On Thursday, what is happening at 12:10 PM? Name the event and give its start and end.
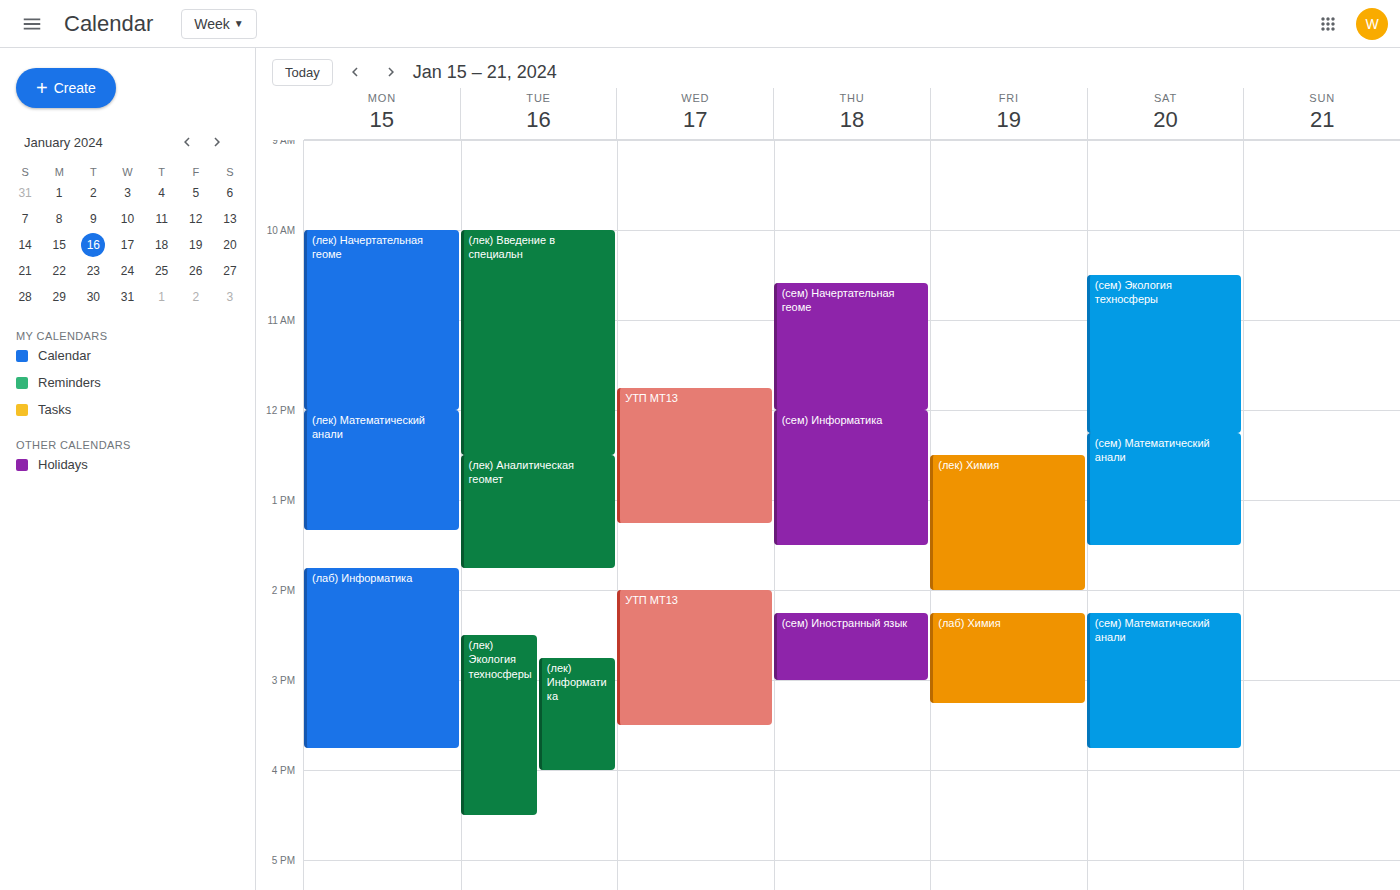
"(сем) Информатика", 12:00 PM to 1:30 PM